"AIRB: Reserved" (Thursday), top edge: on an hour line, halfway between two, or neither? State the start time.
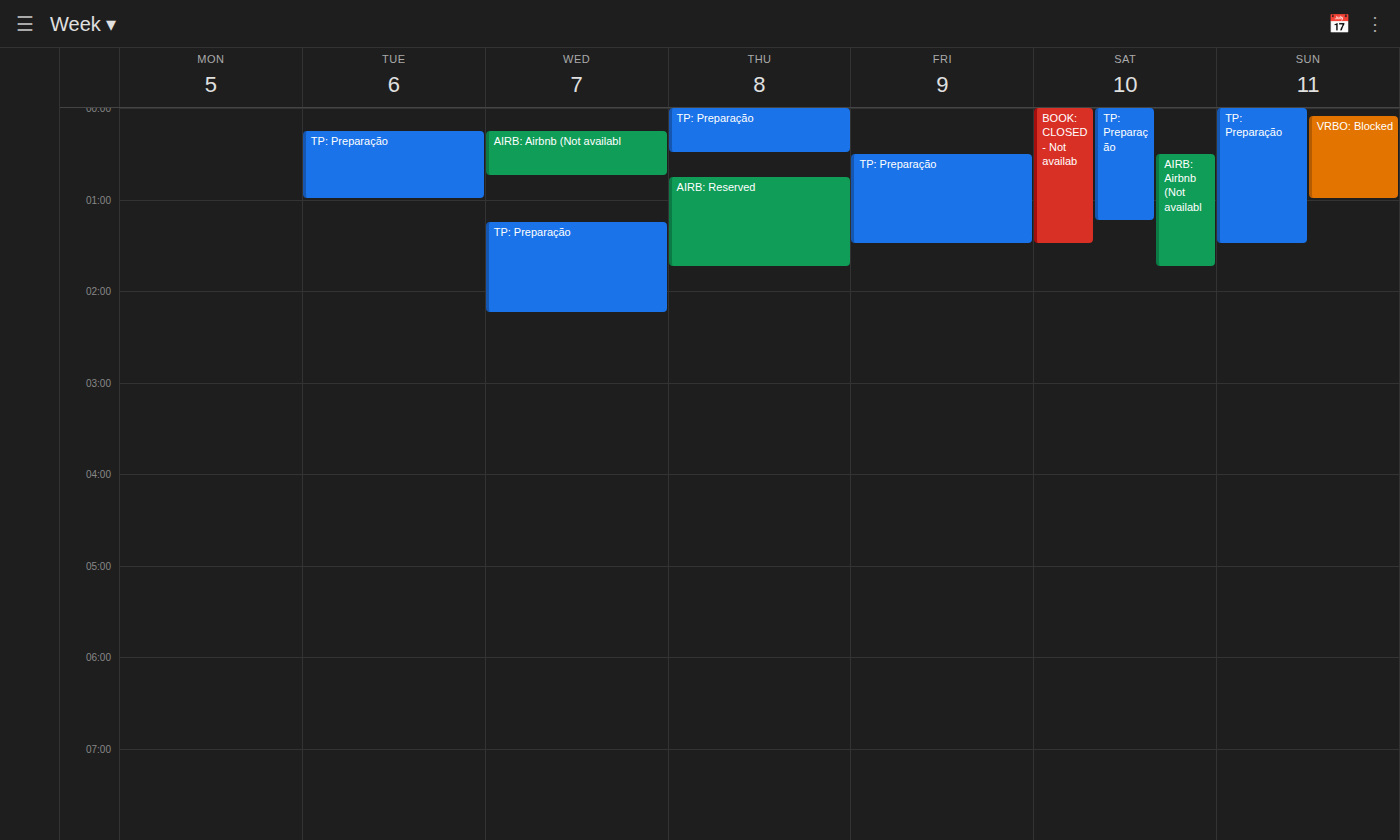
12:45 AM -- neither: three quarters of the way from the 12 AM line to the 1 AM line.